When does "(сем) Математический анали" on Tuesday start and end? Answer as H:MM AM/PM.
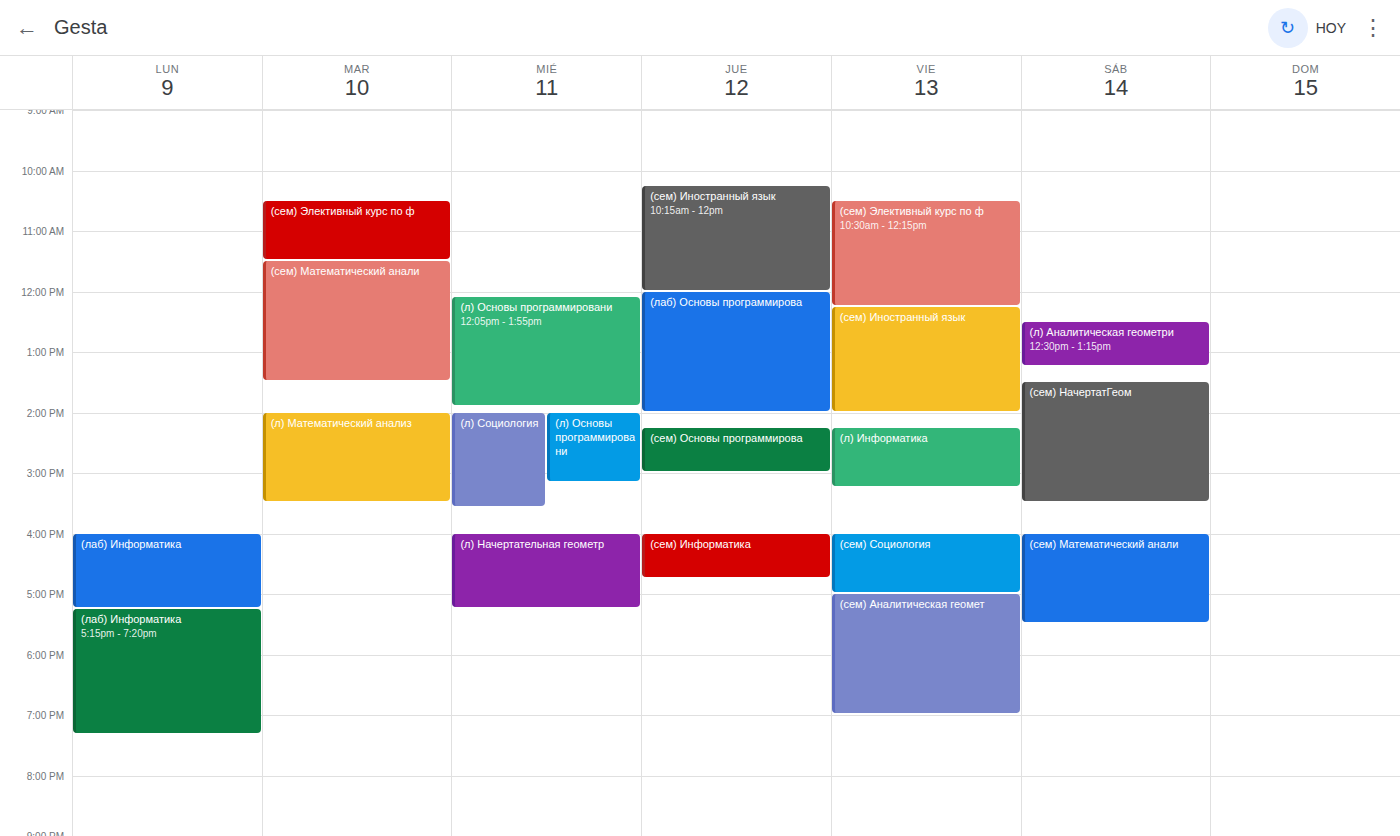
11:30 AM to 1:30 PM